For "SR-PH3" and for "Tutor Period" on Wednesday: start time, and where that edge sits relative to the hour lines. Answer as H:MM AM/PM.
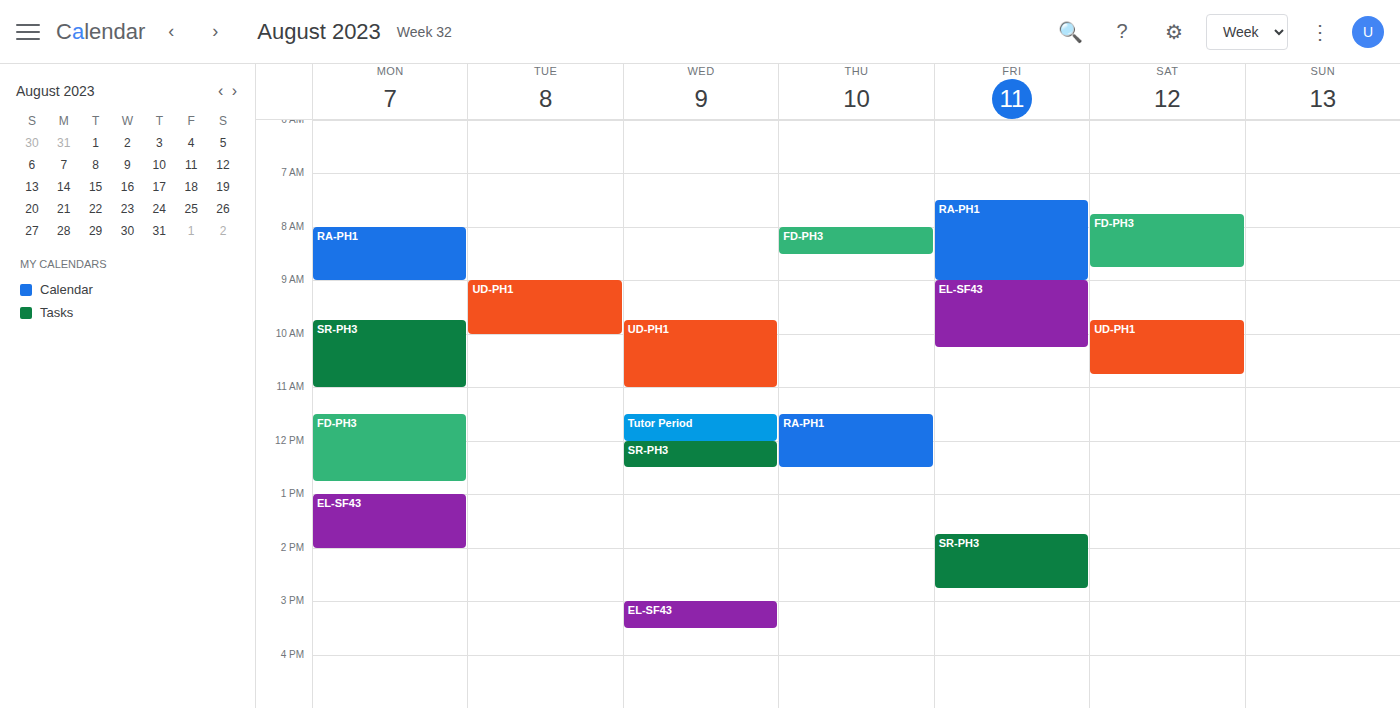
"SR-PH3": 12:00 PM, exactly on the 12 PM line. "Tutor Period": 11:30 AM, halfway between the 11 AM and 12 PM lines.